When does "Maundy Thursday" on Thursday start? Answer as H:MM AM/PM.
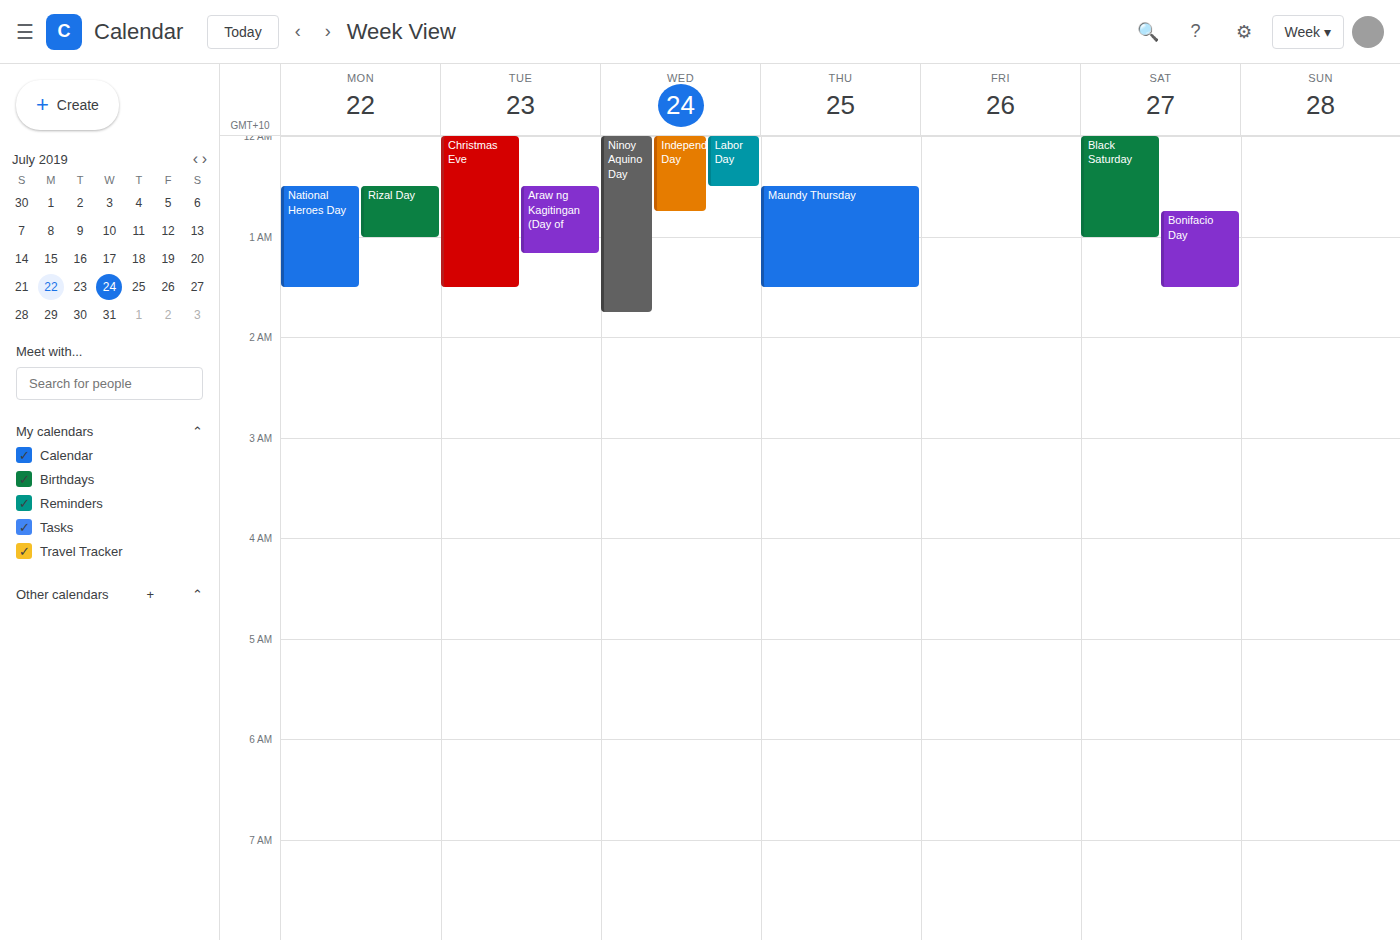
12:30 AM